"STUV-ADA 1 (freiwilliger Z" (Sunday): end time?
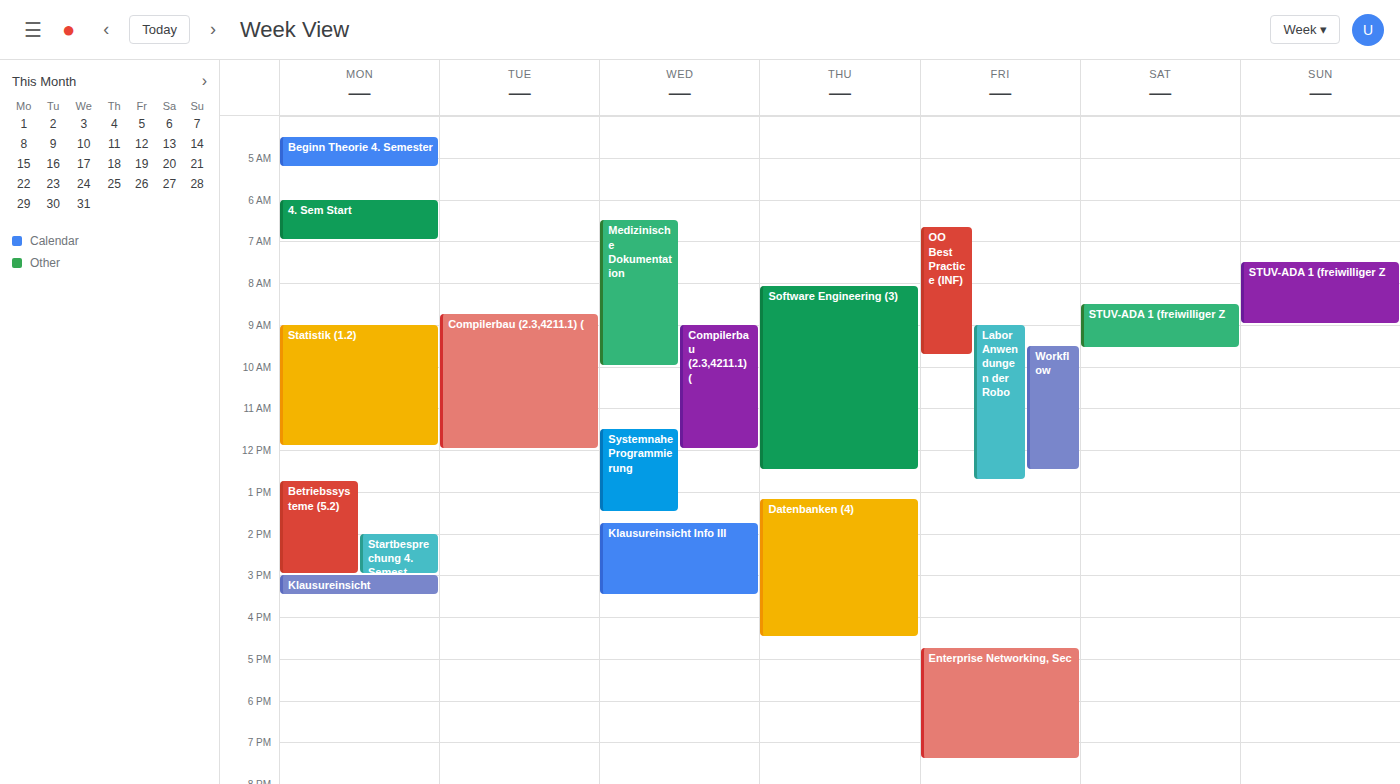
9:00 AM